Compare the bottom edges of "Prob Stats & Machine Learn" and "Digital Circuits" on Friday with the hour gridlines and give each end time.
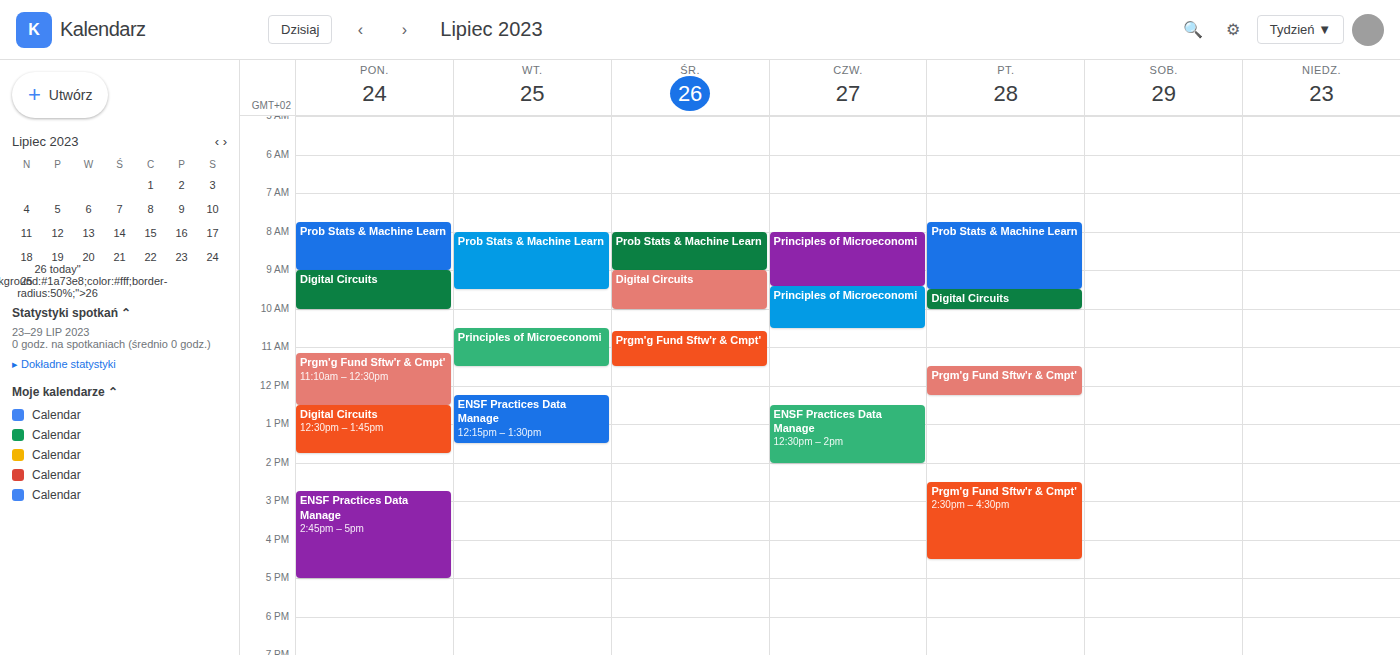
"Prob Stats & Machine Learn": 9:30 AM, halfway between the 9 AM and 10 AM lines. "Digital Circuits": 10:00 AM, exactly on the 10 AM line.